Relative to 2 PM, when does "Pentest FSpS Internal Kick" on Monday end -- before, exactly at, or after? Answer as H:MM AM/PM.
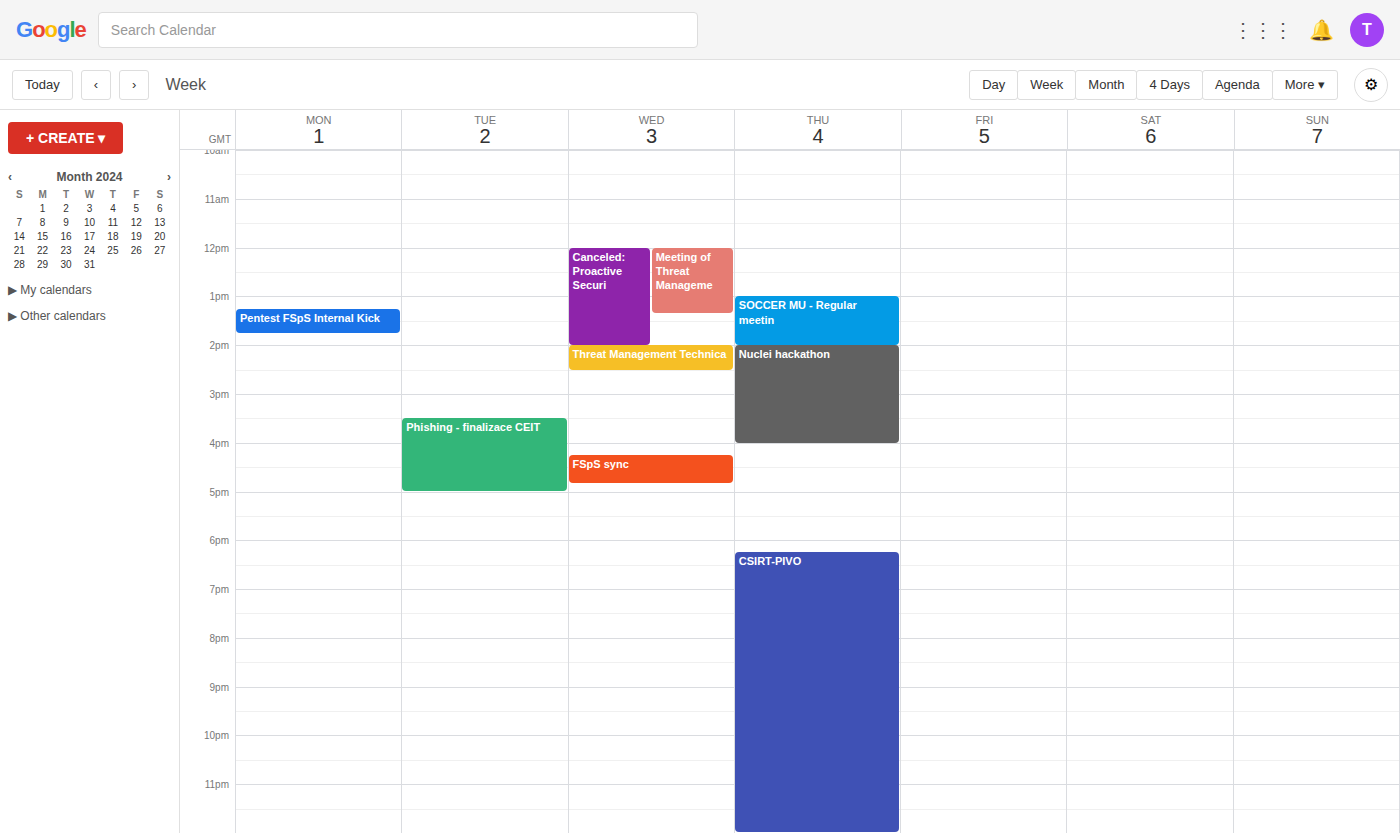
1:45 PM -- before 2 PM, 15 minutes above the 2 PM line.